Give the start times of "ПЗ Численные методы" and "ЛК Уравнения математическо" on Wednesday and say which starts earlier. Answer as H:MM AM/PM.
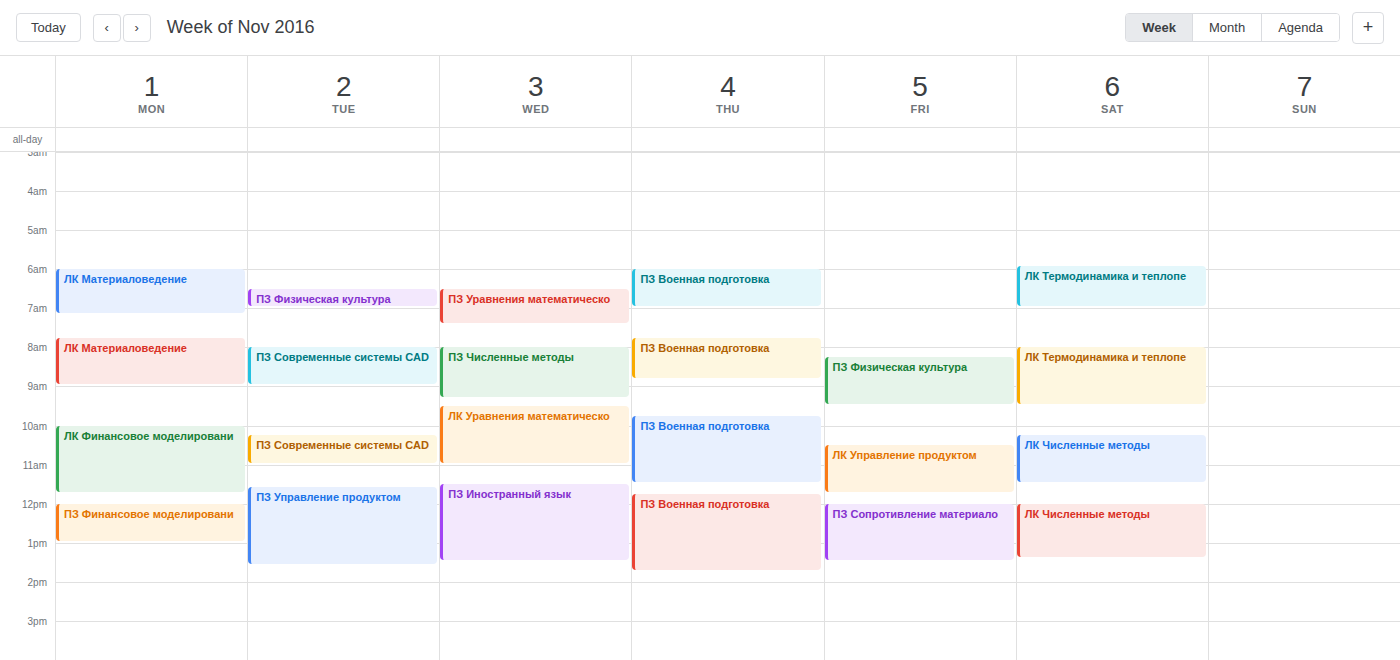
"ПЗ Численные методы" 8:00 AM; "ЛК Уравнения математическо" 9:30 AM.